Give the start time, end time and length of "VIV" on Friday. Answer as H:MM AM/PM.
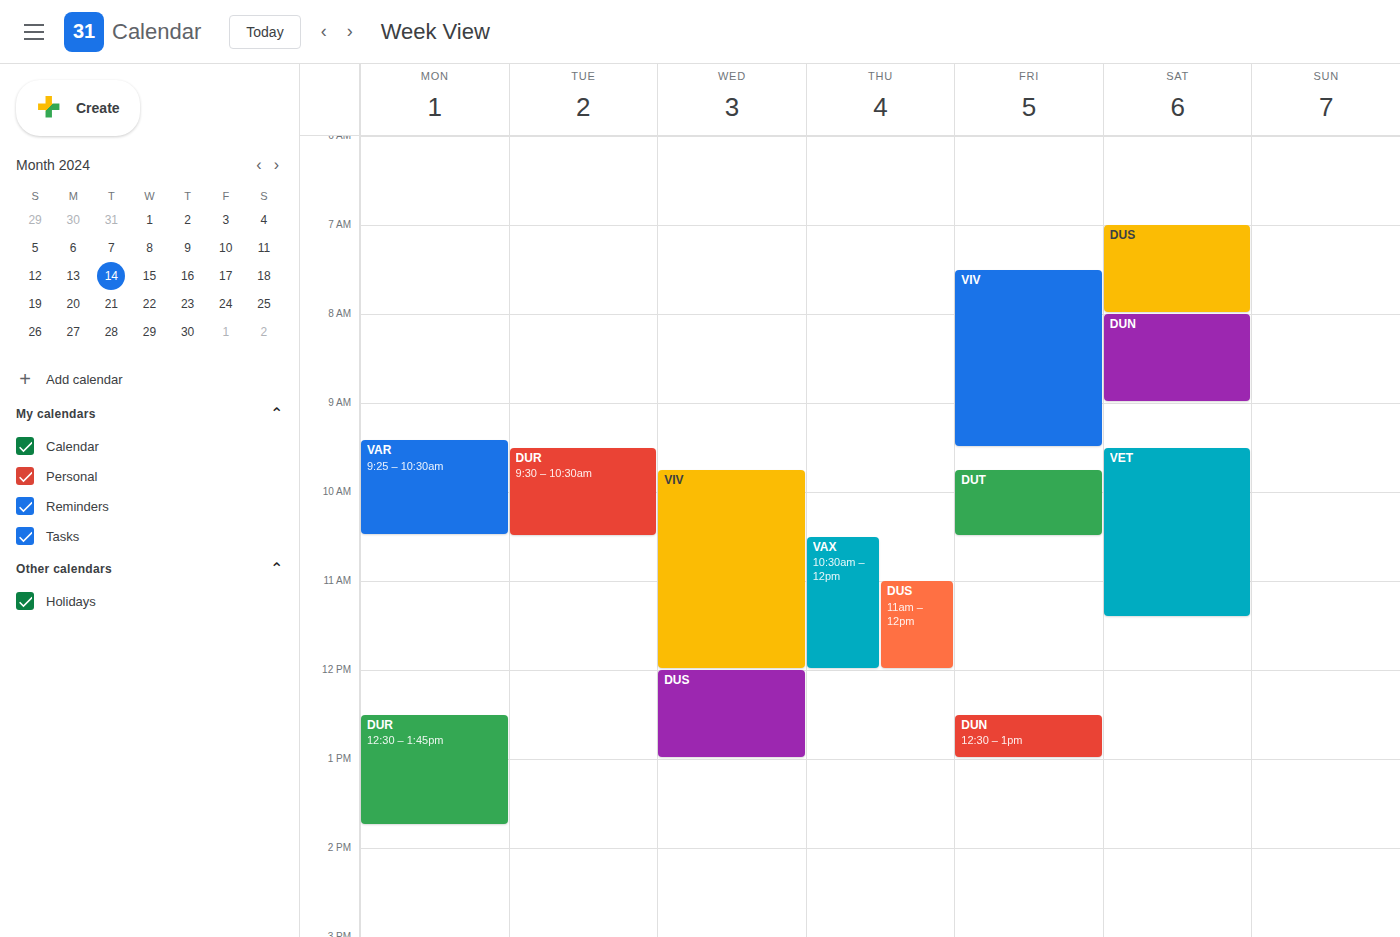
7:30 AM to 9:30 AM, 2 hours